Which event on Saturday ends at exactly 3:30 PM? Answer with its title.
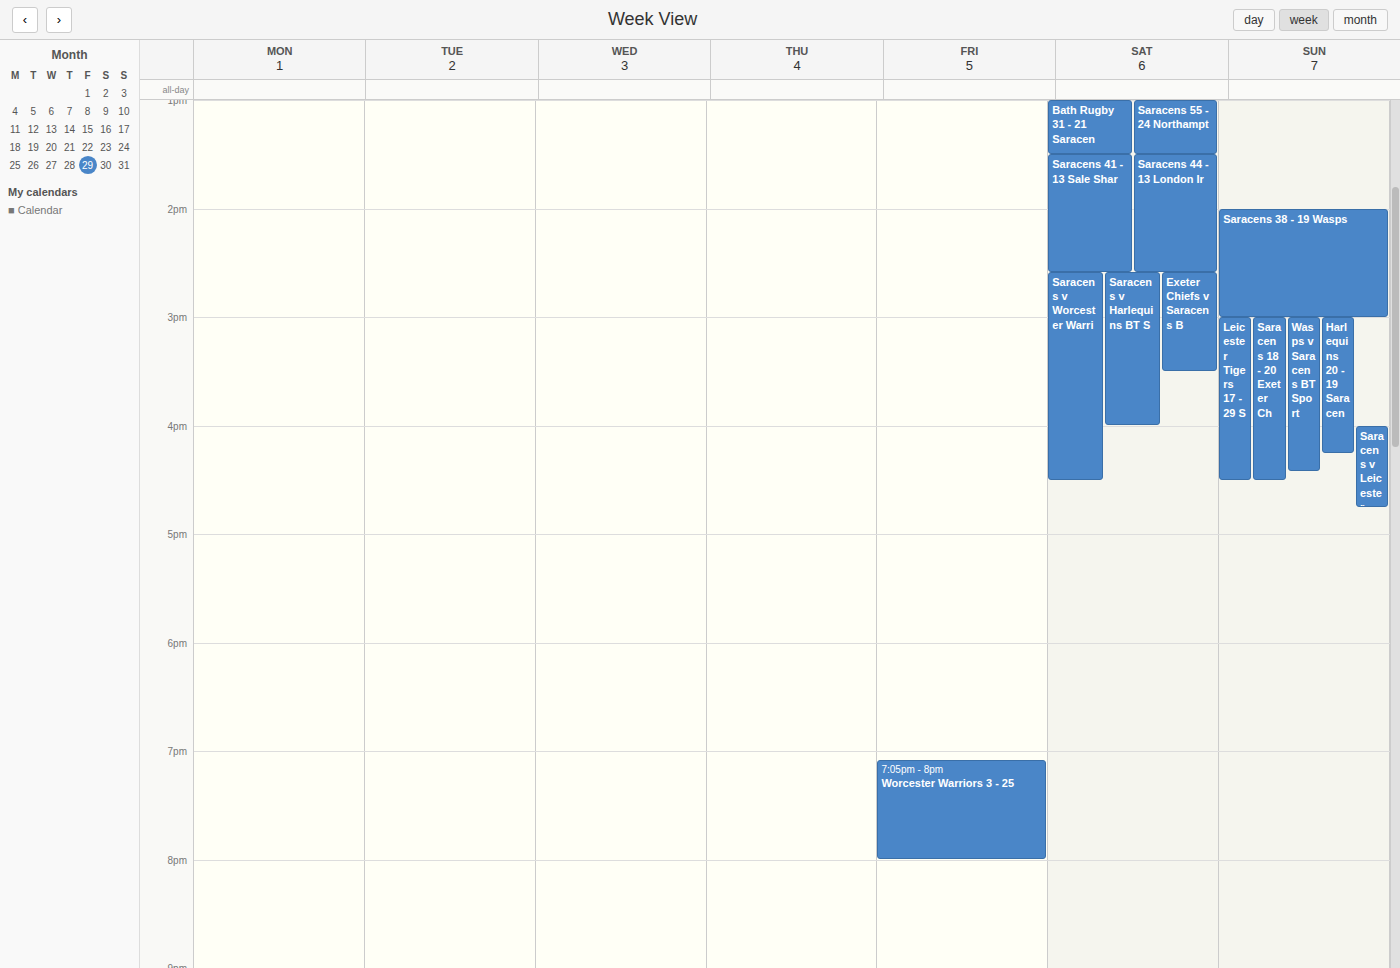
"Exeter Chiefs v Saracens B"